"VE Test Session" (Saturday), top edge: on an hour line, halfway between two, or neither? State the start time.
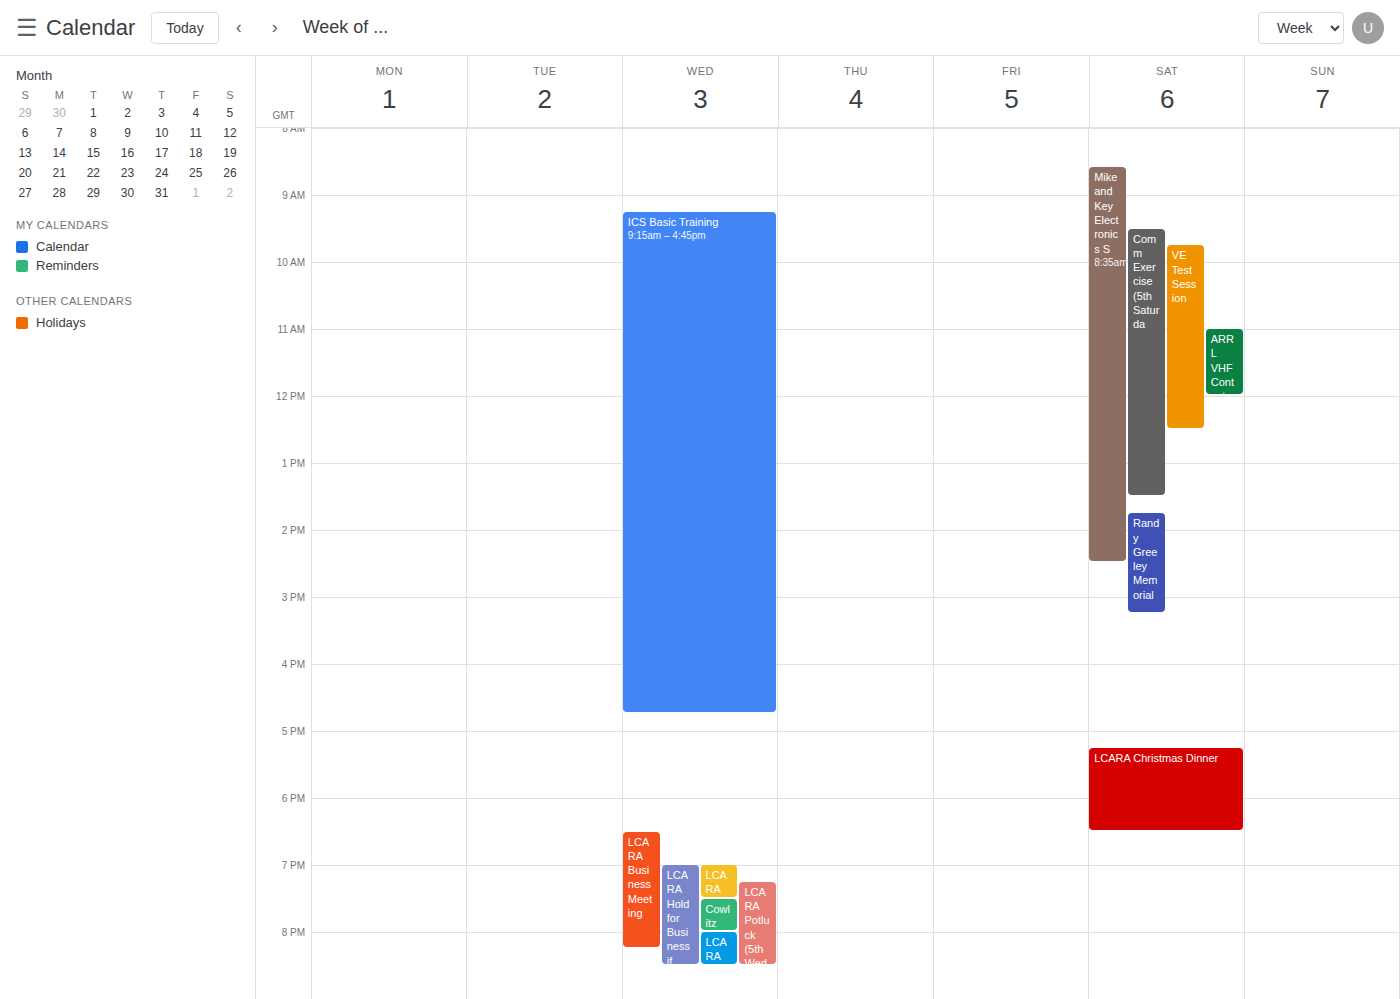
9:45 AM -- neither: three quarters of the way from the 9 AM line to the 10 AM line.